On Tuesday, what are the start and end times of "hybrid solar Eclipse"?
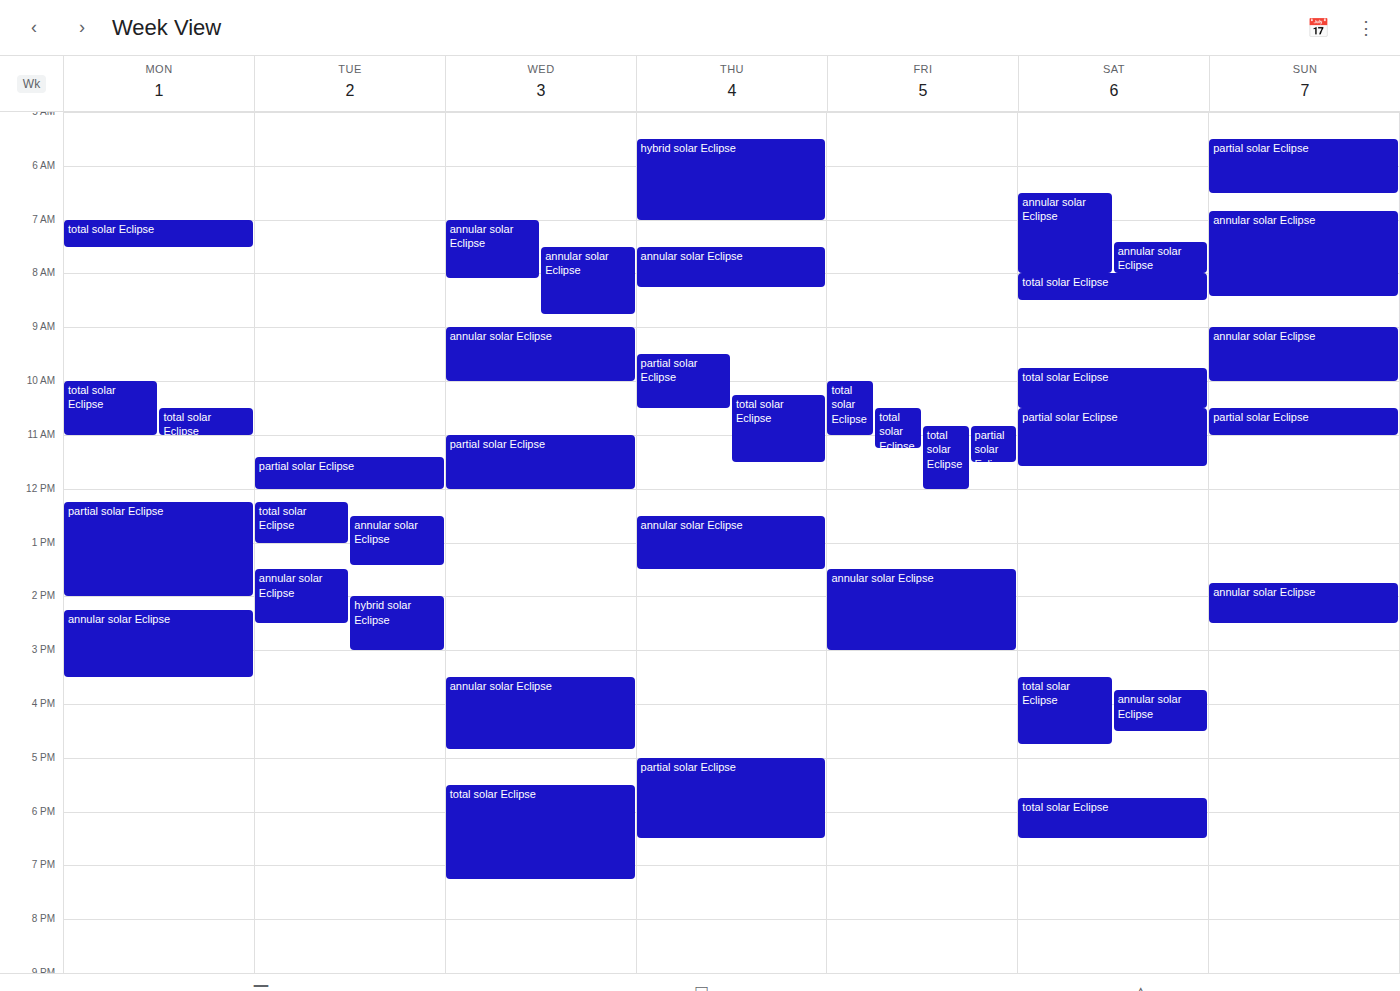
14:00 to 15:00